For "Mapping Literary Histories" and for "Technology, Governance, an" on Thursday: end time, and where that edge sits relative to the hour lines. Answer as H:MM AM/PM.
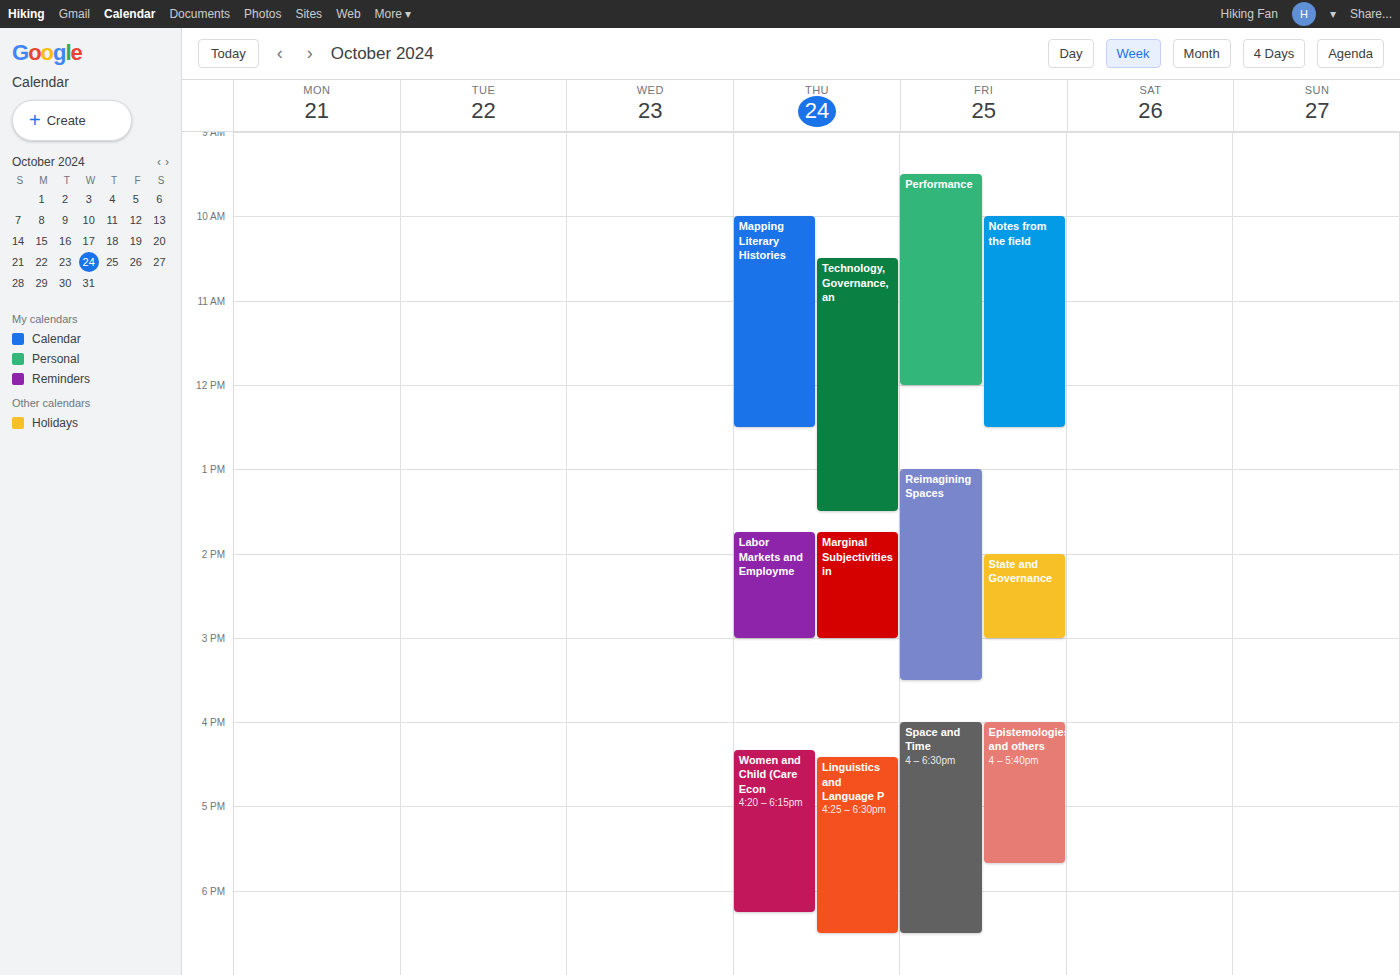
"Mapping Literary Histories": 12:30 PM, halfway between the 12 PM and 1 PM lines. "Technology, Governance, an": 1:30 PM, halfway between the 1 PM and 2 PM lines.